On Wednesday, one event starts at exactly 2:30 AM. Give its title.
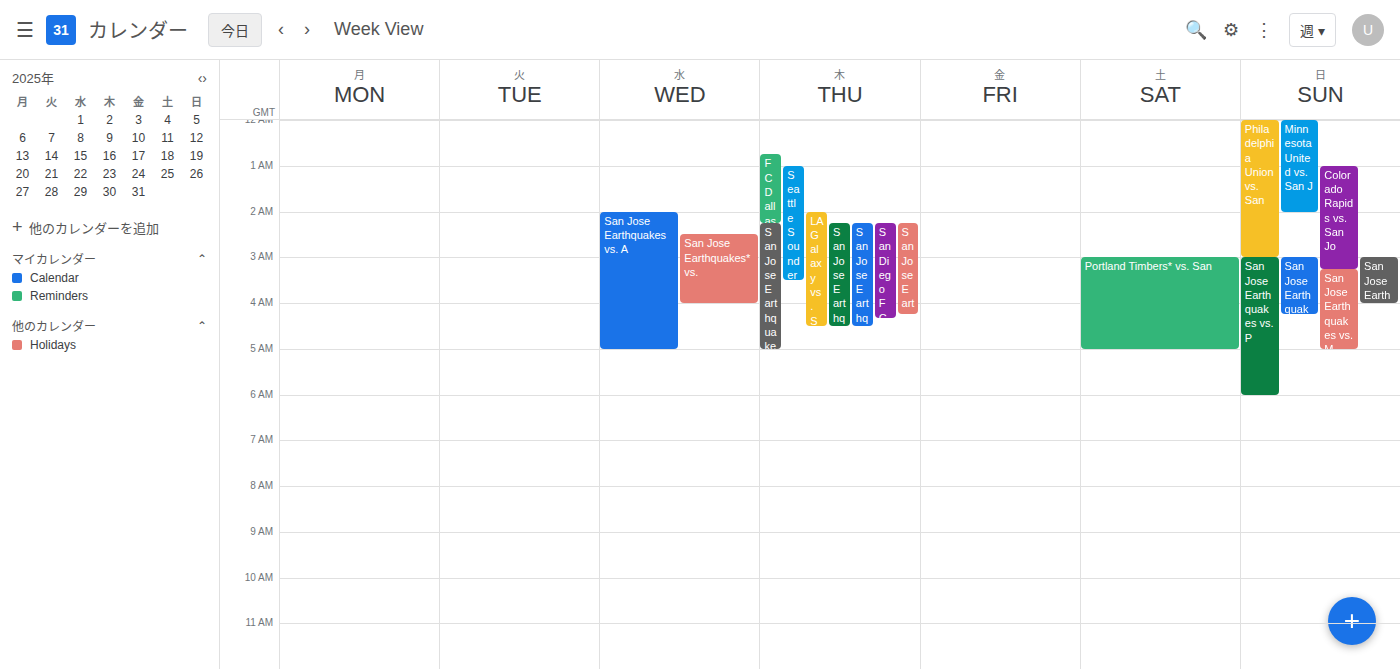
"San Jose Earthquakes* vs."